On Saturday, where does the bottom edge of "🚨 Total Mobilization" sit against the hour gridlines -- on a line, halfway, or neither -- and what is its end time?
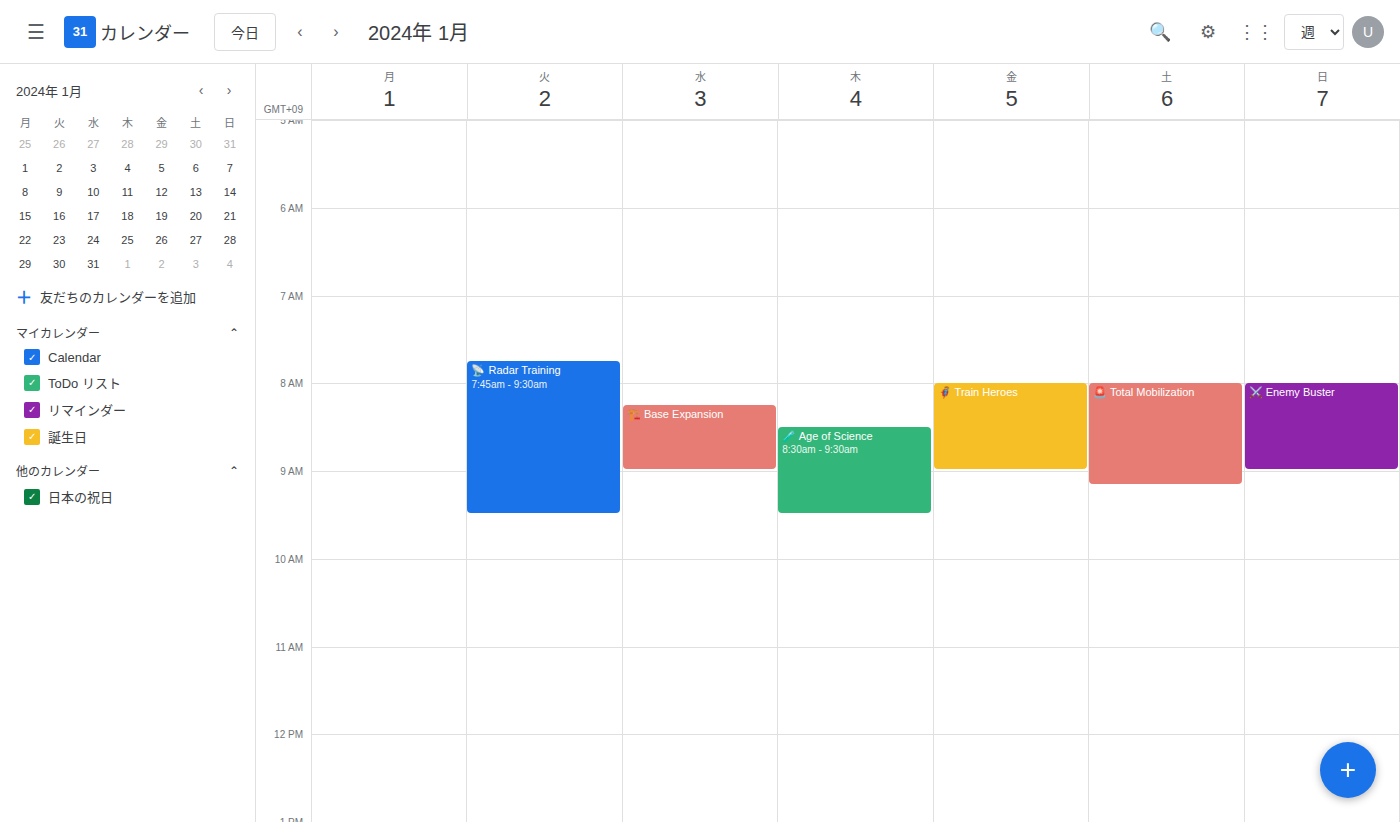
9:10 AM -- neither: 10 minutes below the 9 AM line and 50 minutes above the 10 AM line.